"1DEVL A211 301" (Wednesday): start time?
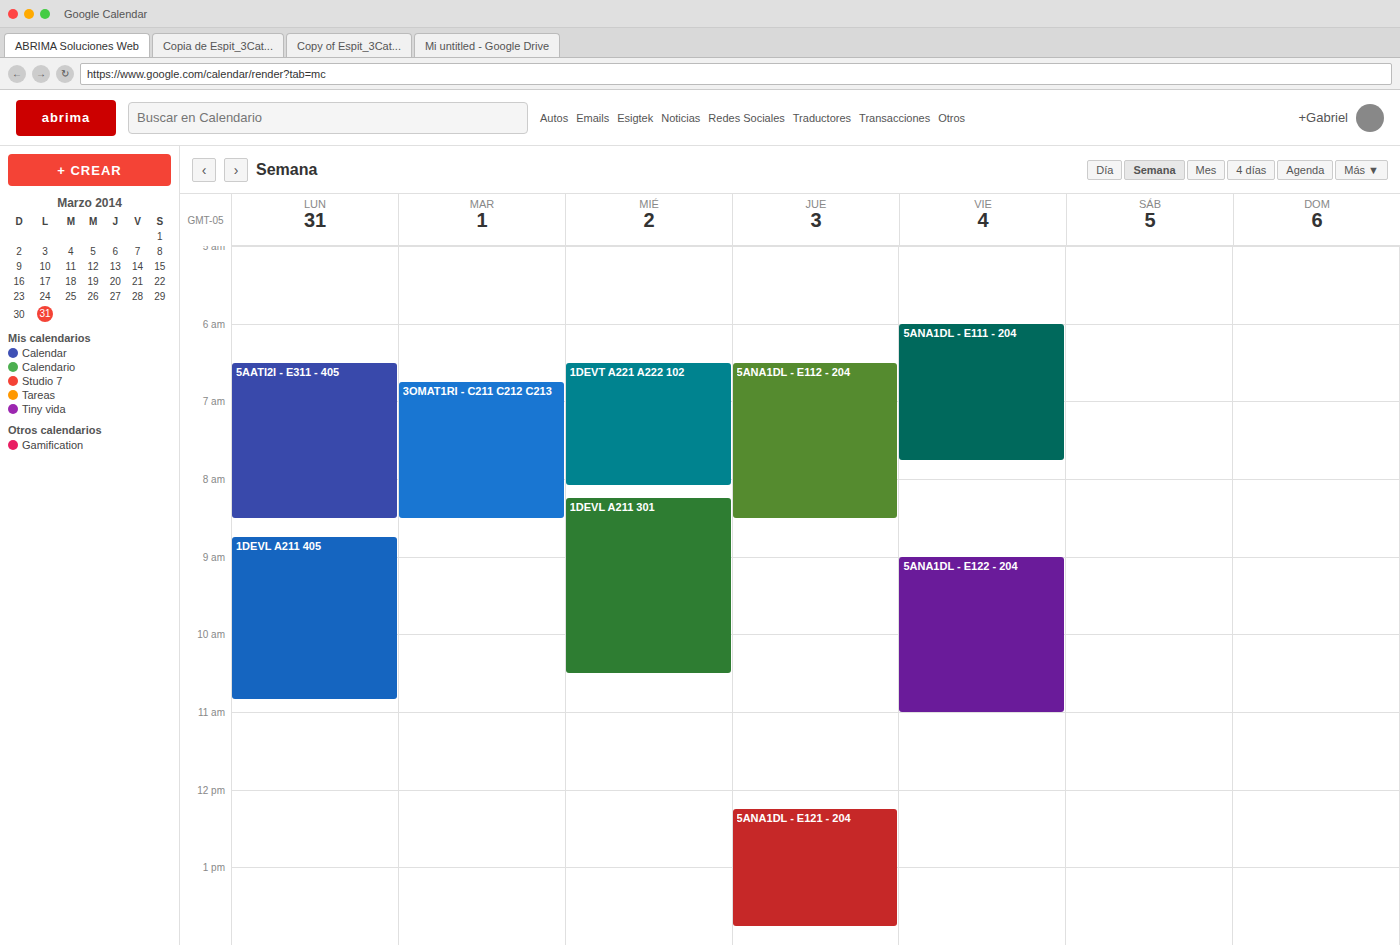
8:15 AM